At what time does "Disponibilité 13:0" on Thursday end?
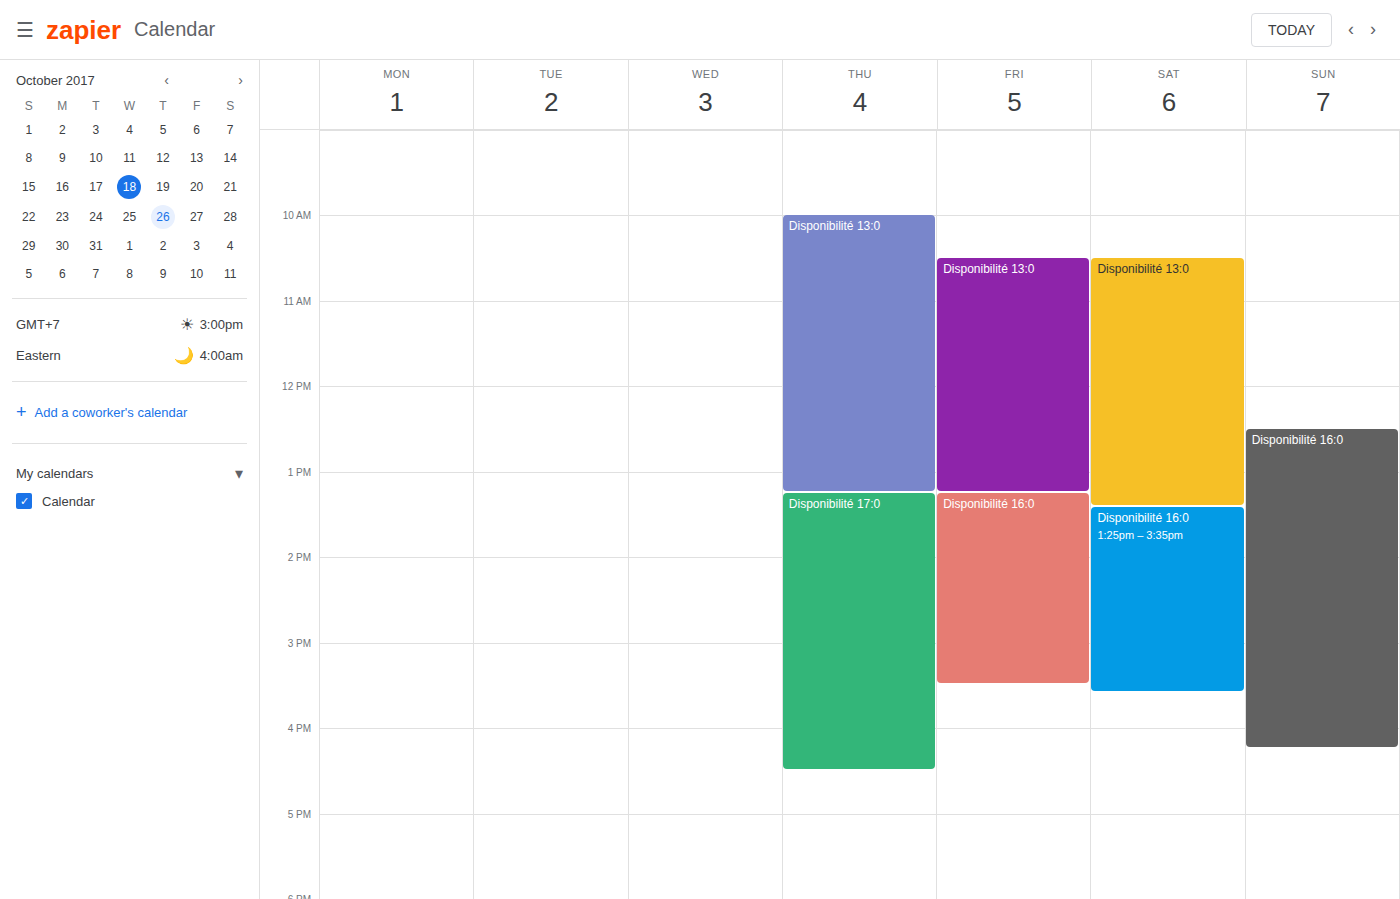
1:15 PM